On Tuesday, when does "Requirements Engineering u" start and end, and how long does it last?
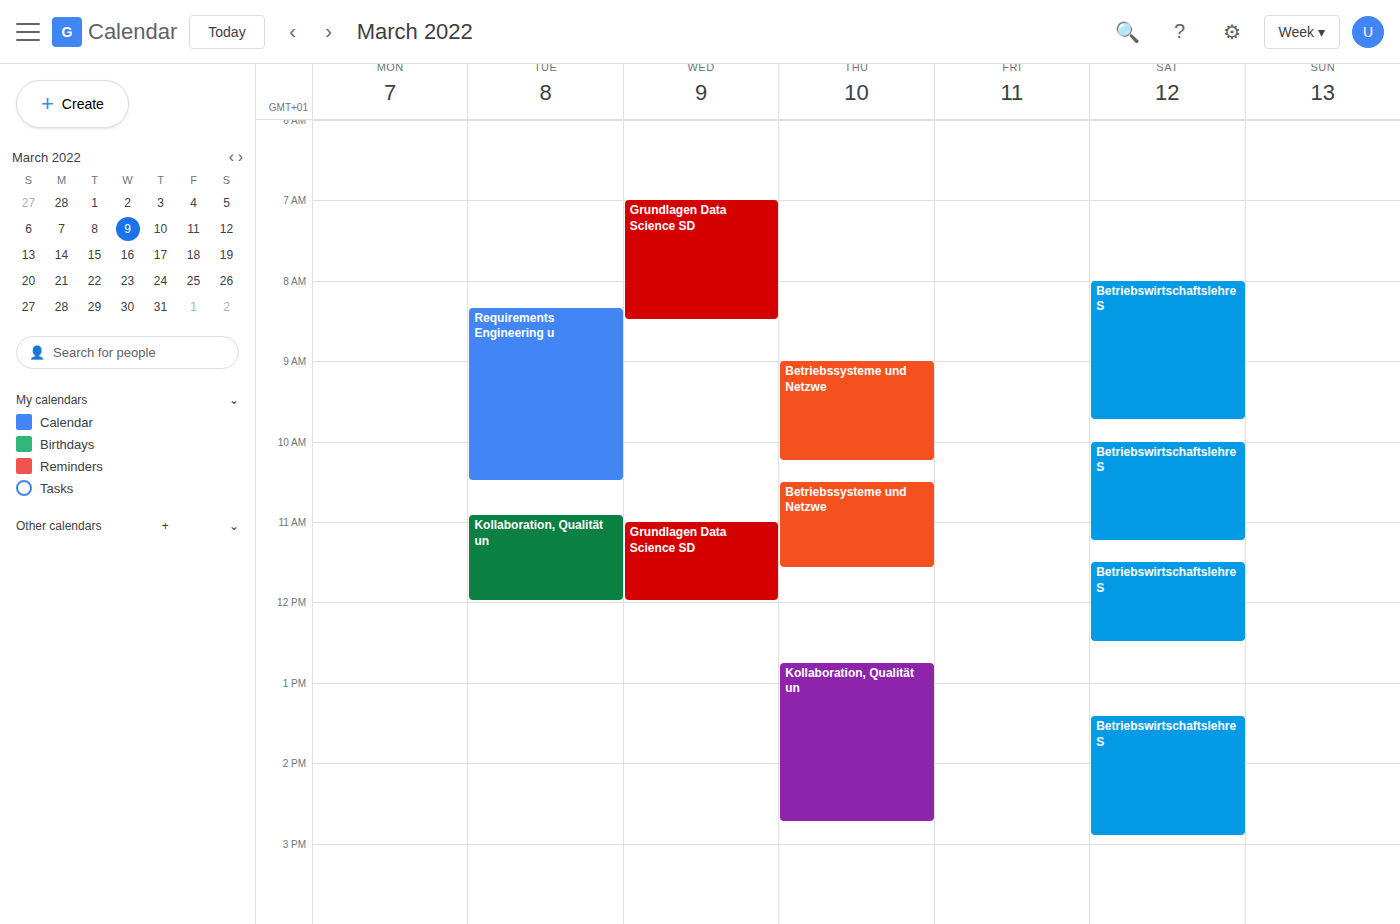
8:20 AM to 10:30 AM, 2 hours 10 minutes